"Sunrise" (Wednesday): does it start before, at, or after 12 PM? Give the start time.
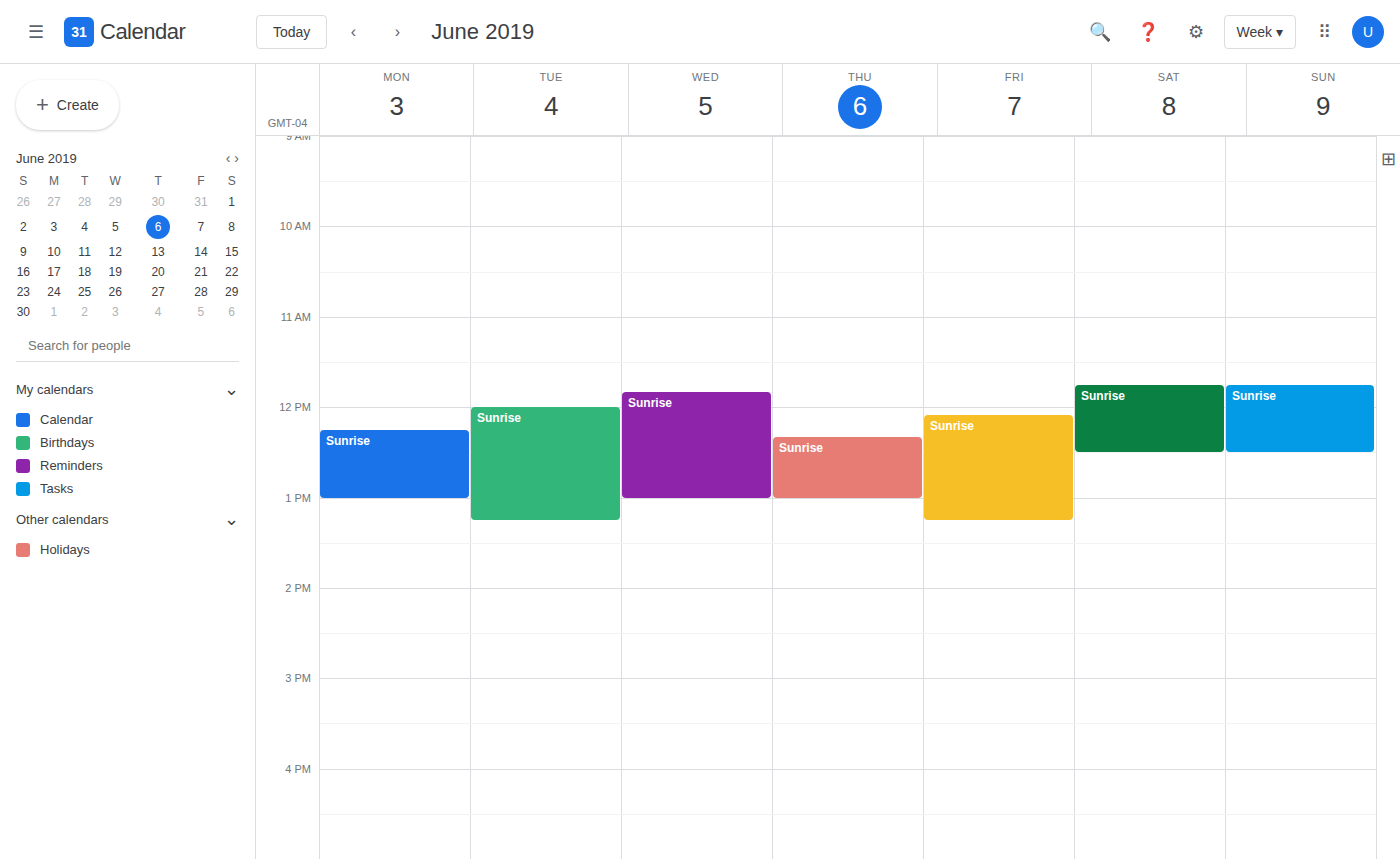
11:50 AM -- before 12 PM, 10 minutes above the 12 PM line.